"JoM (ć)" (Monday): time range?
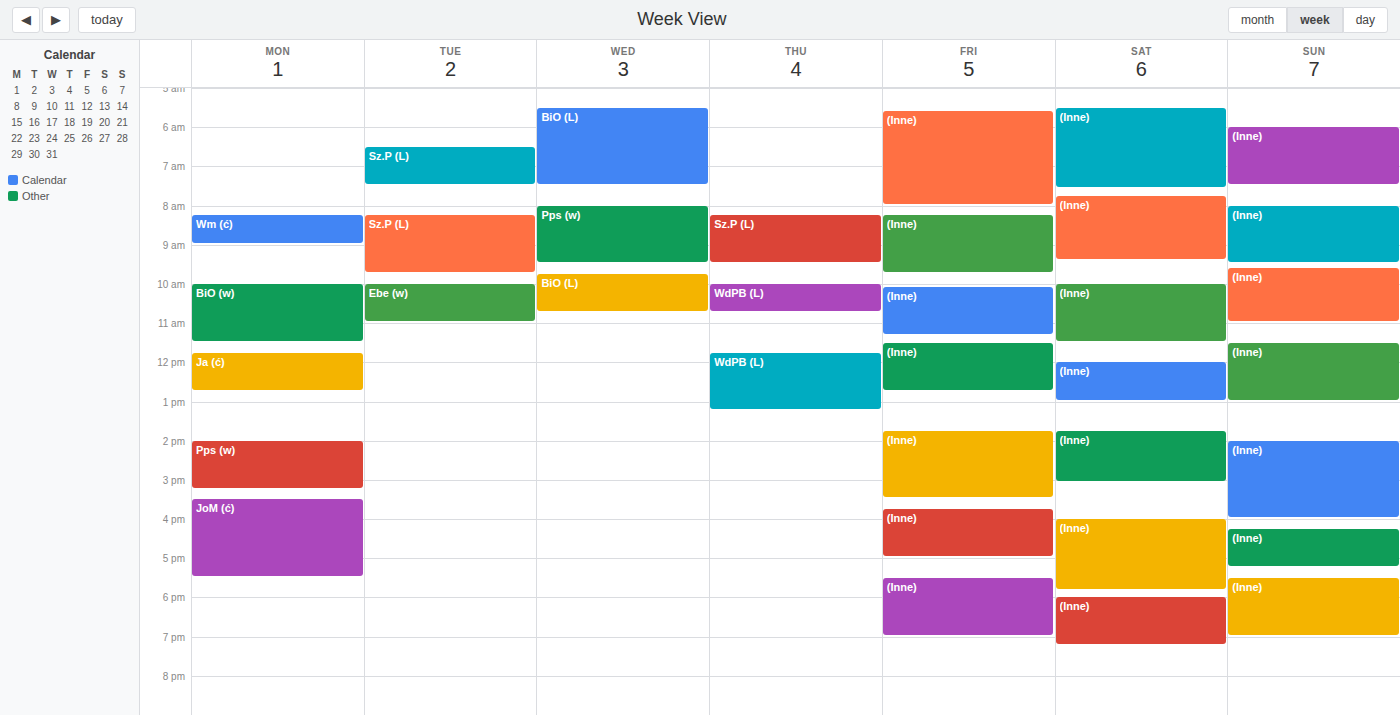
15:30 to 17:30